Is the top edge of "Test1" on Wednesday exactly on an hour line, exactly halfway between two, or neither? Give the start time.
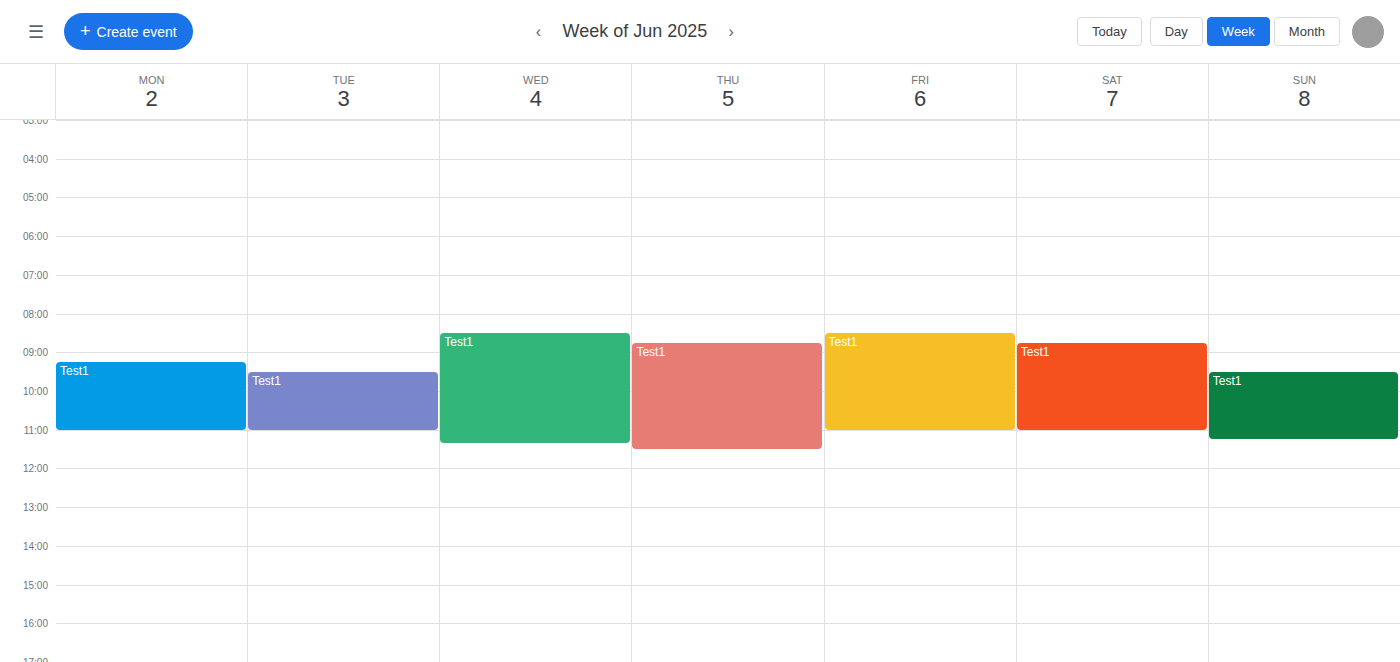
8:30 AM -- halfway between the 8 AM and 9 AM lines.